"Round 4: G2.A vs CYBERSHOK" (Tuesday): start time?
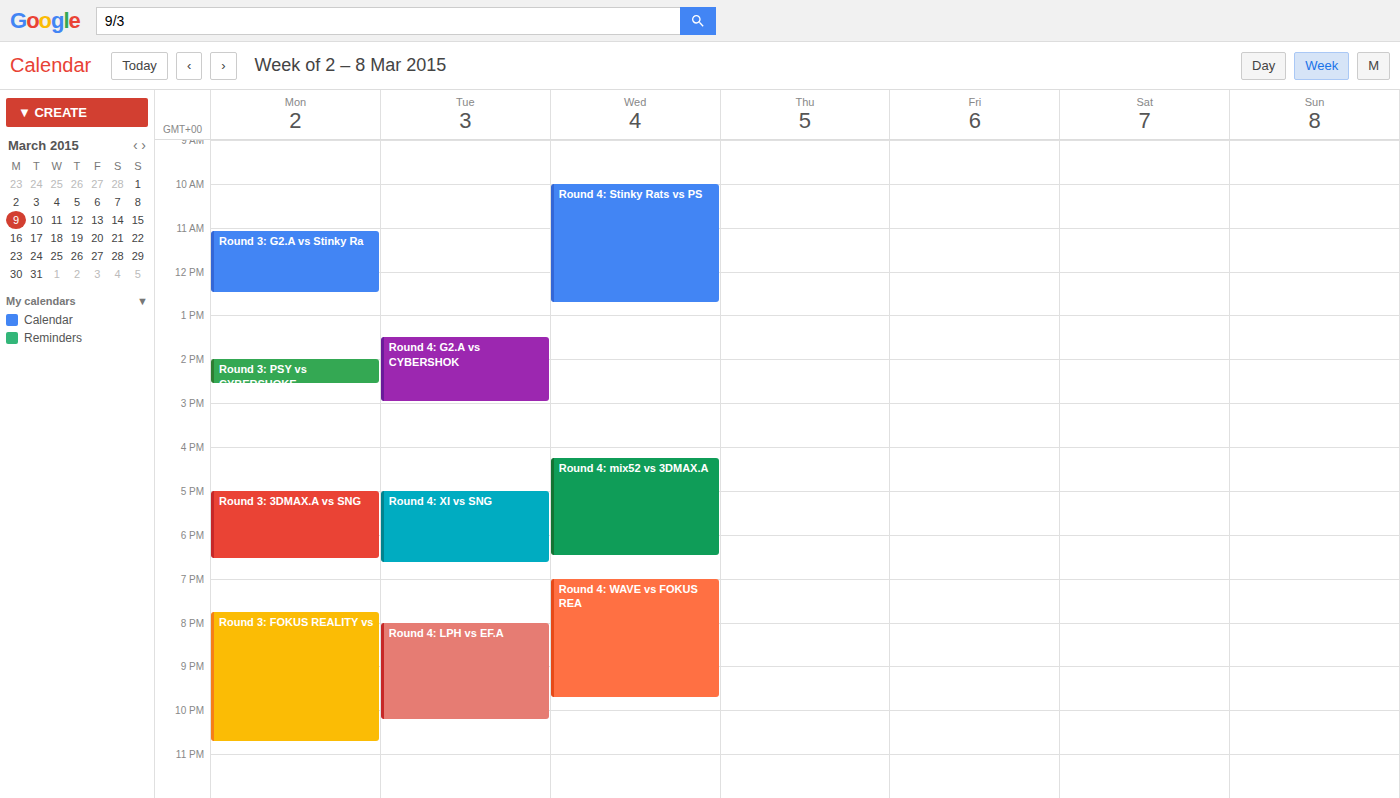
1:30 PM